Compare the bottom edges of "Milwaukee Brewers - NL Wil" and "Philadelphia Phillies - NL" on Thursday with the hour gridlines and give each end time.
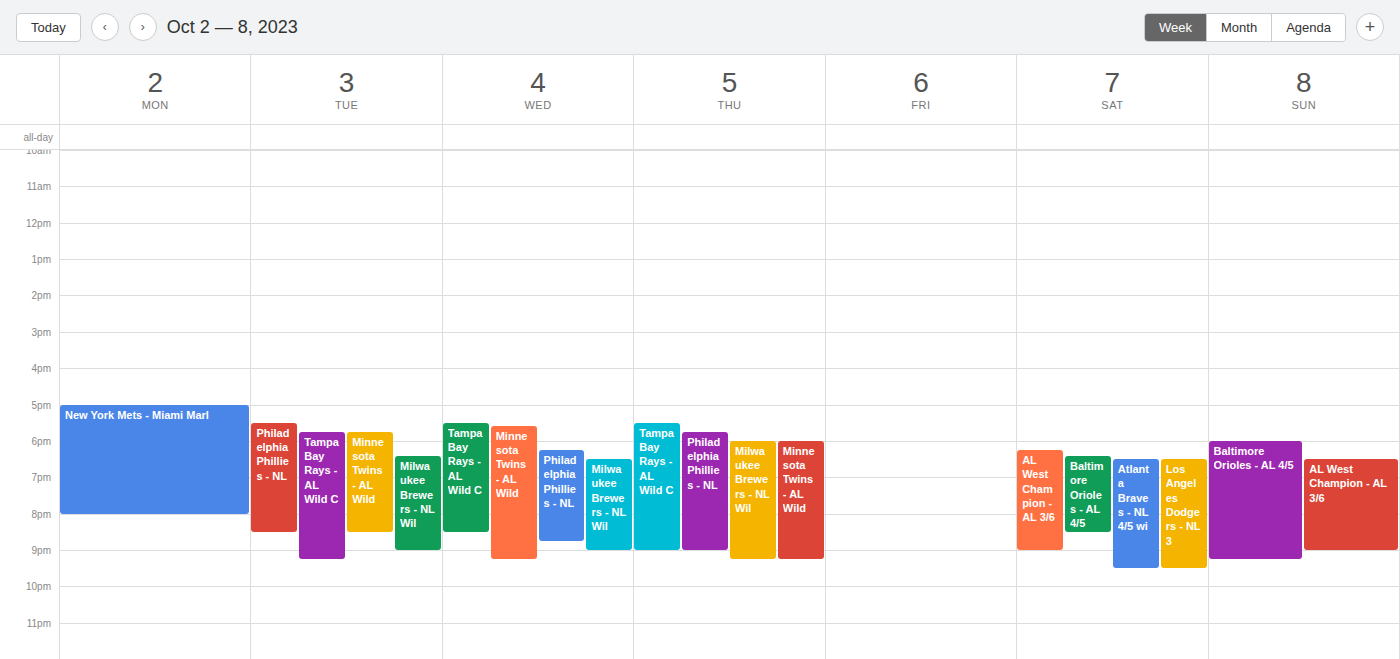
"Milwaukee Brewers - NL Wil": 9:15 PM, neither: a quarter of the way from the 9 PM line to the 10 PM line. "Philadelphia Phillies - NL": 9:00 PM, exactly on the 9 PM line.